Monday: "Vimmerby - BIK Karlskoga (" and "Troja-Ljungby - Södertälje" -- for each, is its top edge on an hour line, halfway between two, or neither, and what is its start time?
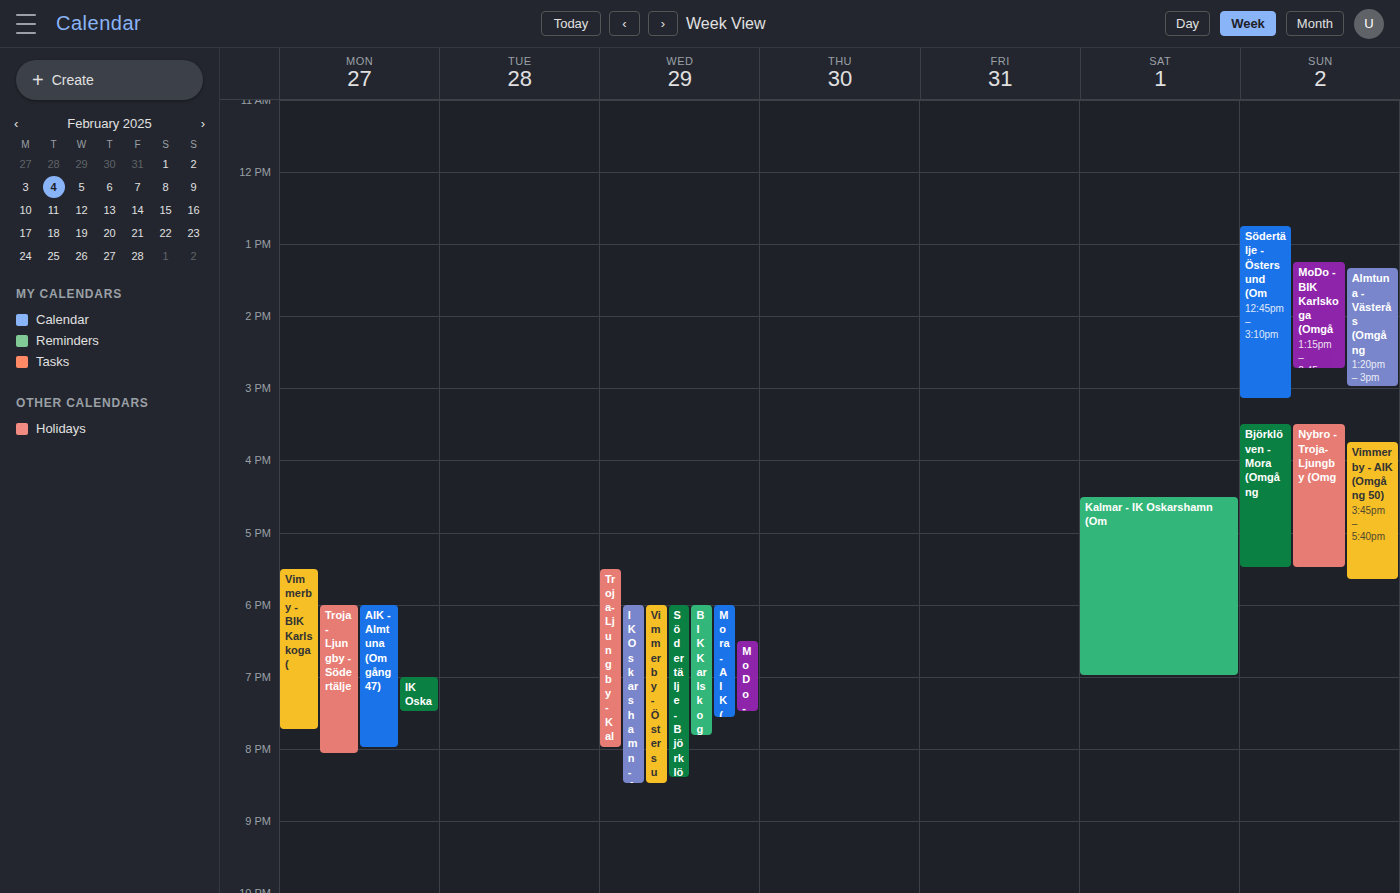
"Vimmerby - BIK Karlskoga (": 5:30 PM, halfway between the 5 PM and 6 PM lines. "Troja-Ljungby - Södertälje": 6:00 PM, exactly on the 6 PM line.